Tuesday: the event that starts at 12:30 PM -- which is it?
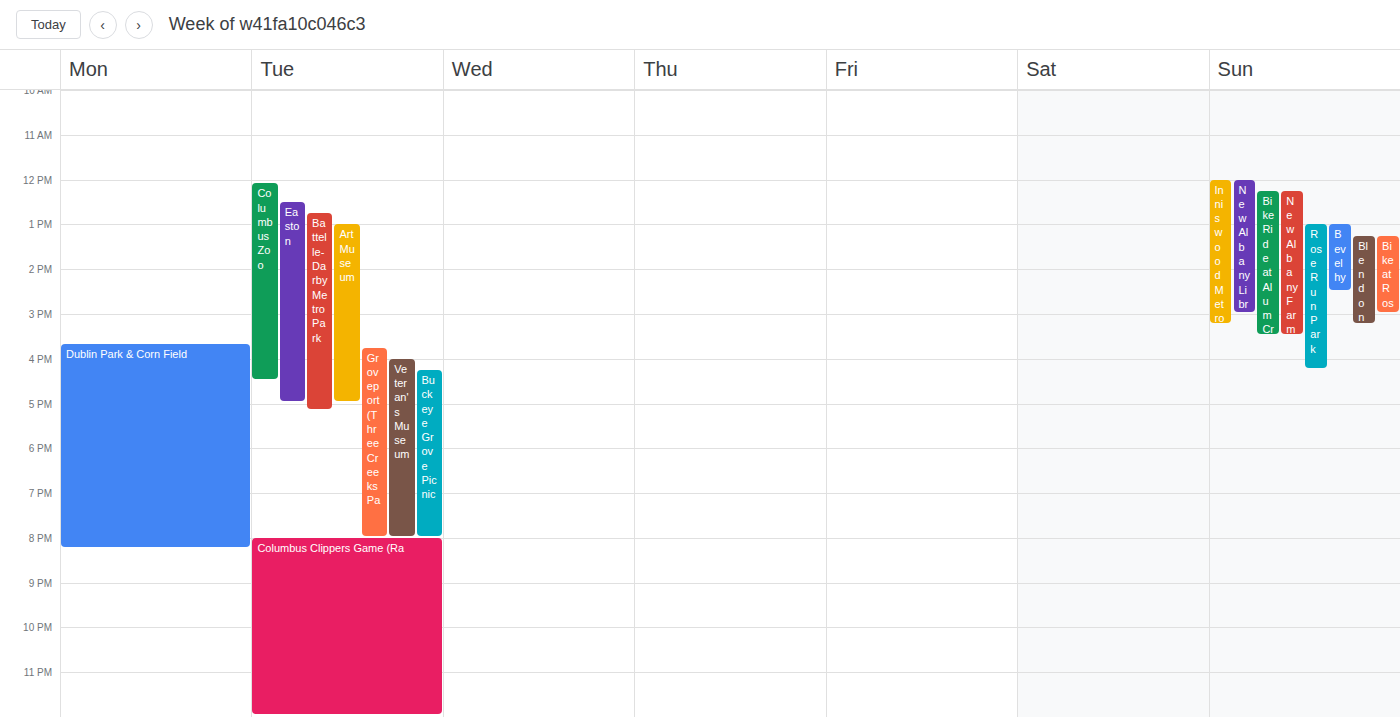
"Easton"